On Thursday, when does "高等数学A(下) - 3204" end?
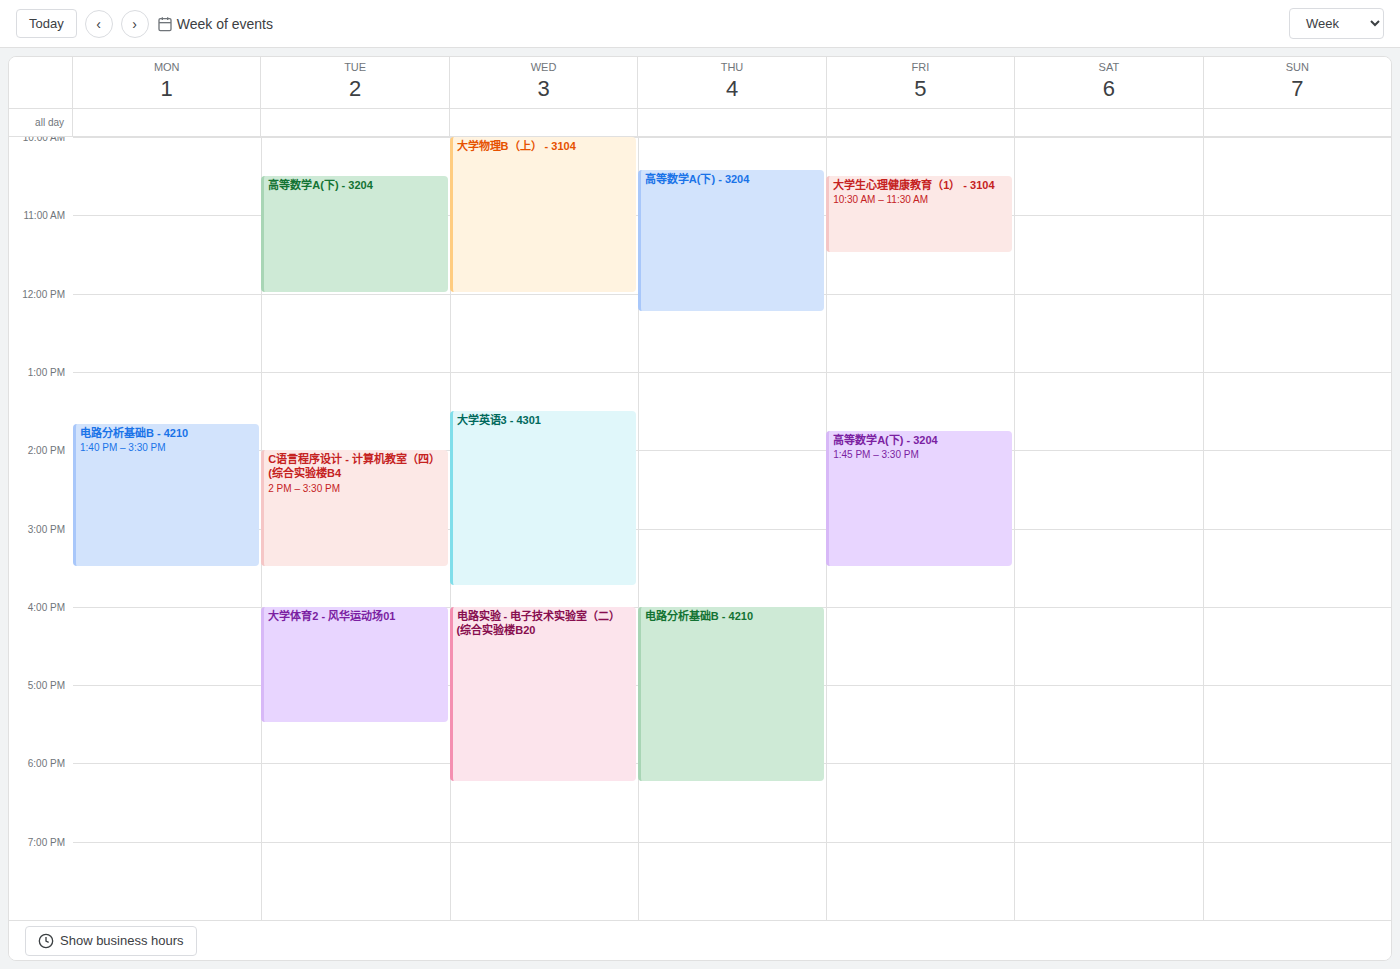
12:15 PM